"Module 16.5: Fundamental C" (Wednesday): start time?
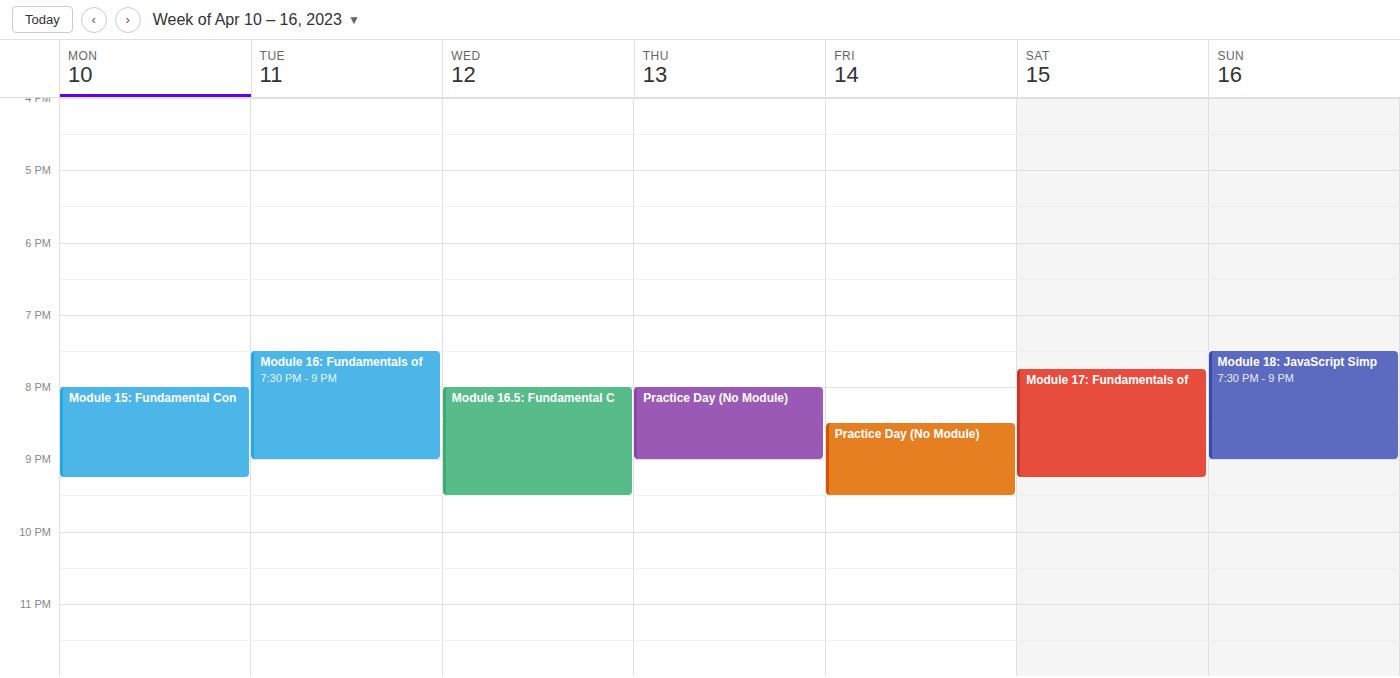
20:00